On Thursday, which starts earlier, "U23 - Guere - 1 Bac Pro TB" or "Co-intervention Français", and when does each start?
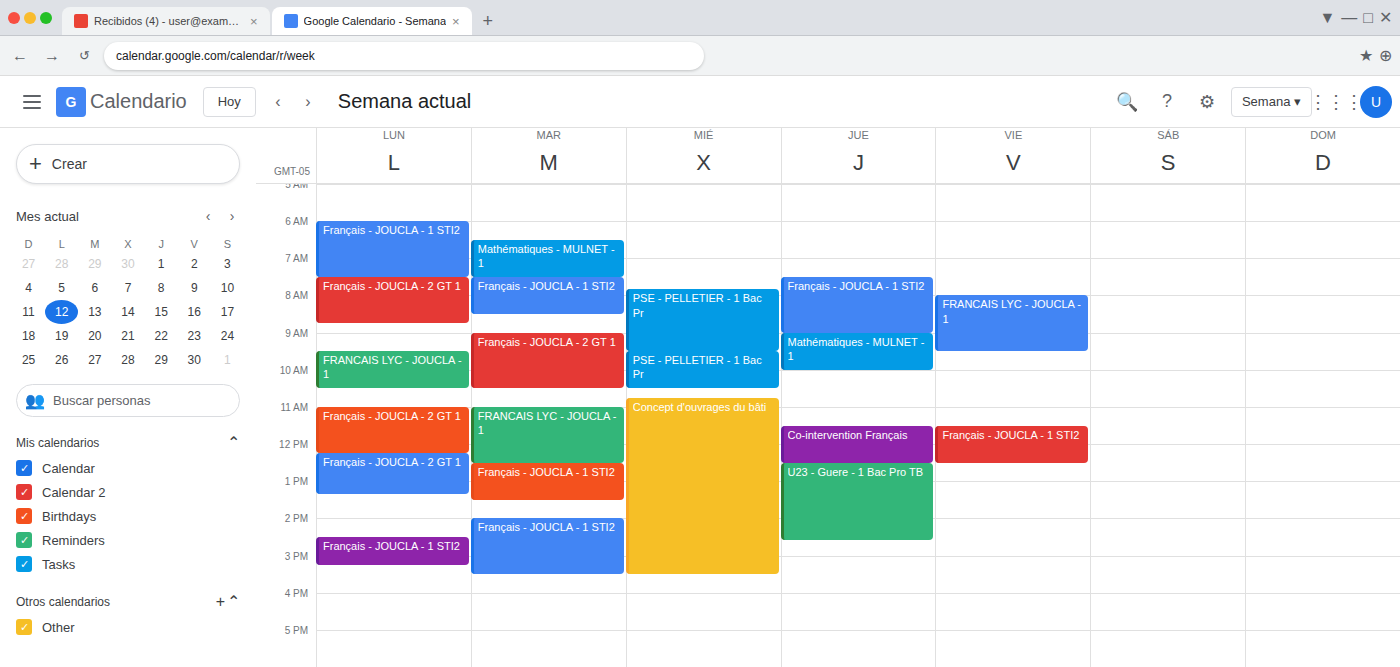
"Co-intervention Français" 11:30 AM; "U23 - Guere - 1 Bac Pro TB" 12:30 PM.